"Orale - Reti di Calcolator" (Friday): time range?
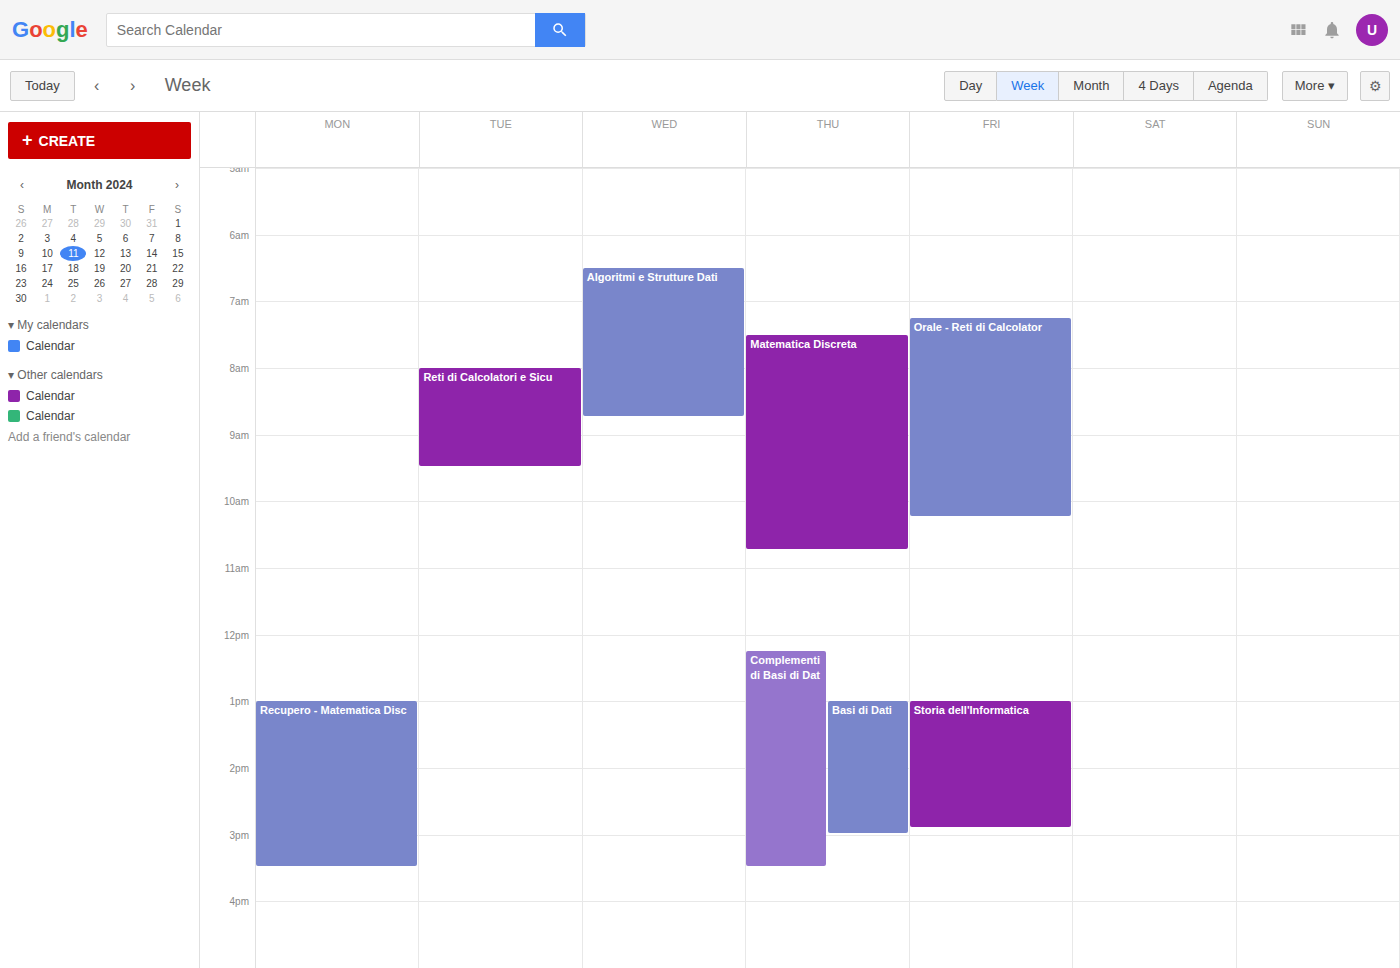
7:15 AM to 10:15 AM